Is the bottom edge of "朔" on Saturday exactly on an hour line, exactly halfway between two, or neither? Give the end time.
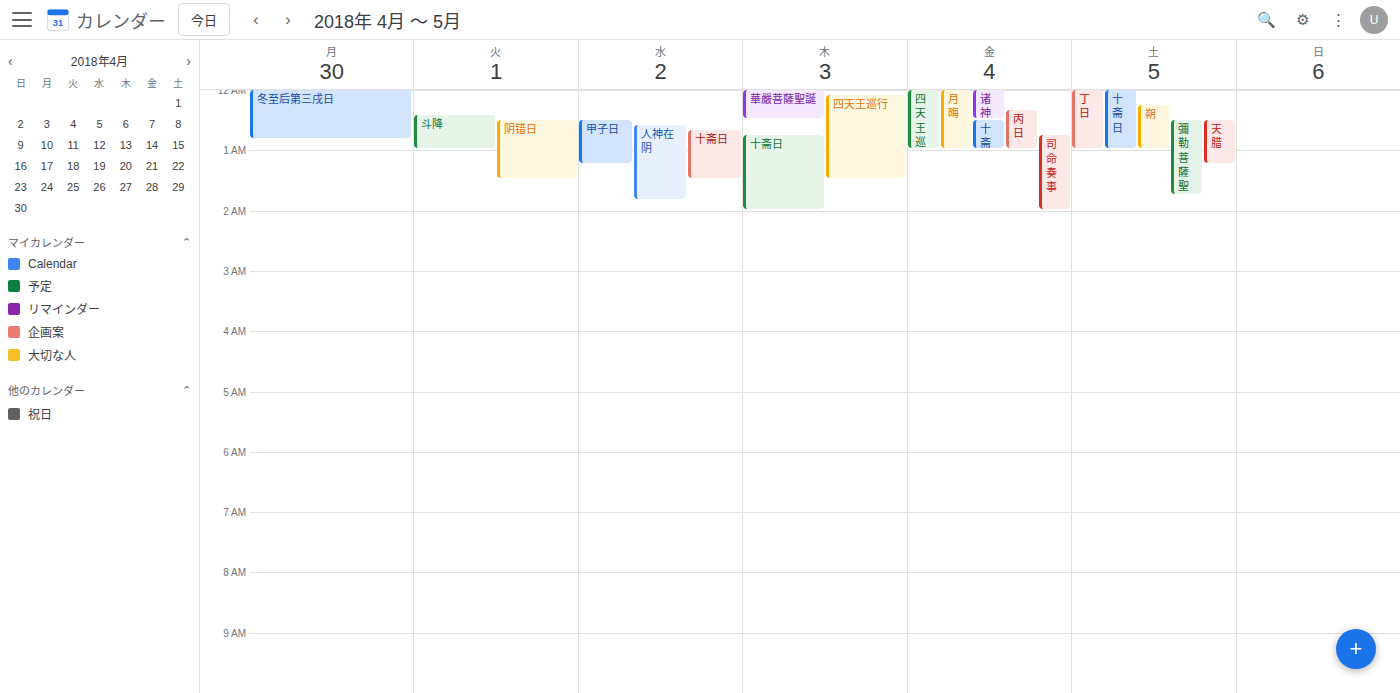
01:00 -- exactly on the 01:00 line.